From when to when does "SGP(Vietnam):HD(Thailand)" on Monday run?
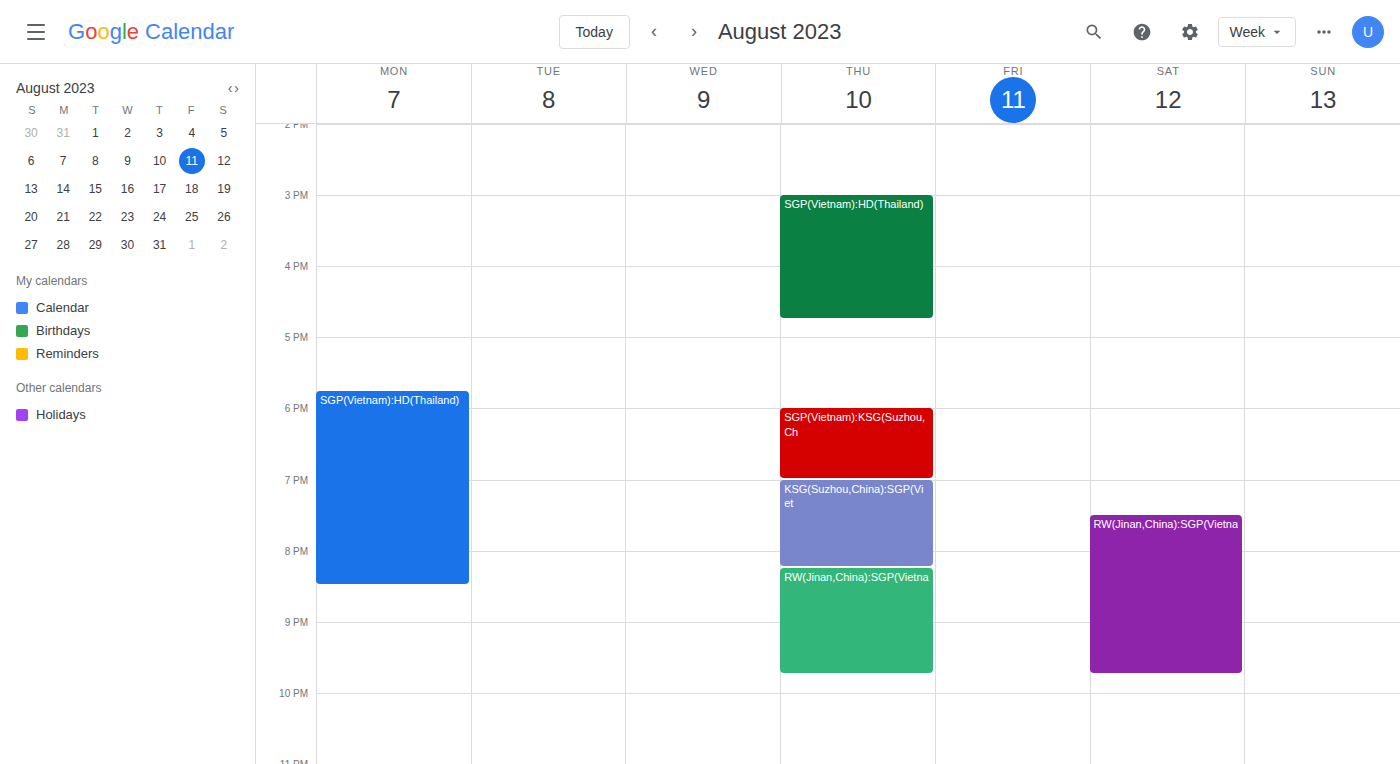
5:45 PM to 8:30 PM